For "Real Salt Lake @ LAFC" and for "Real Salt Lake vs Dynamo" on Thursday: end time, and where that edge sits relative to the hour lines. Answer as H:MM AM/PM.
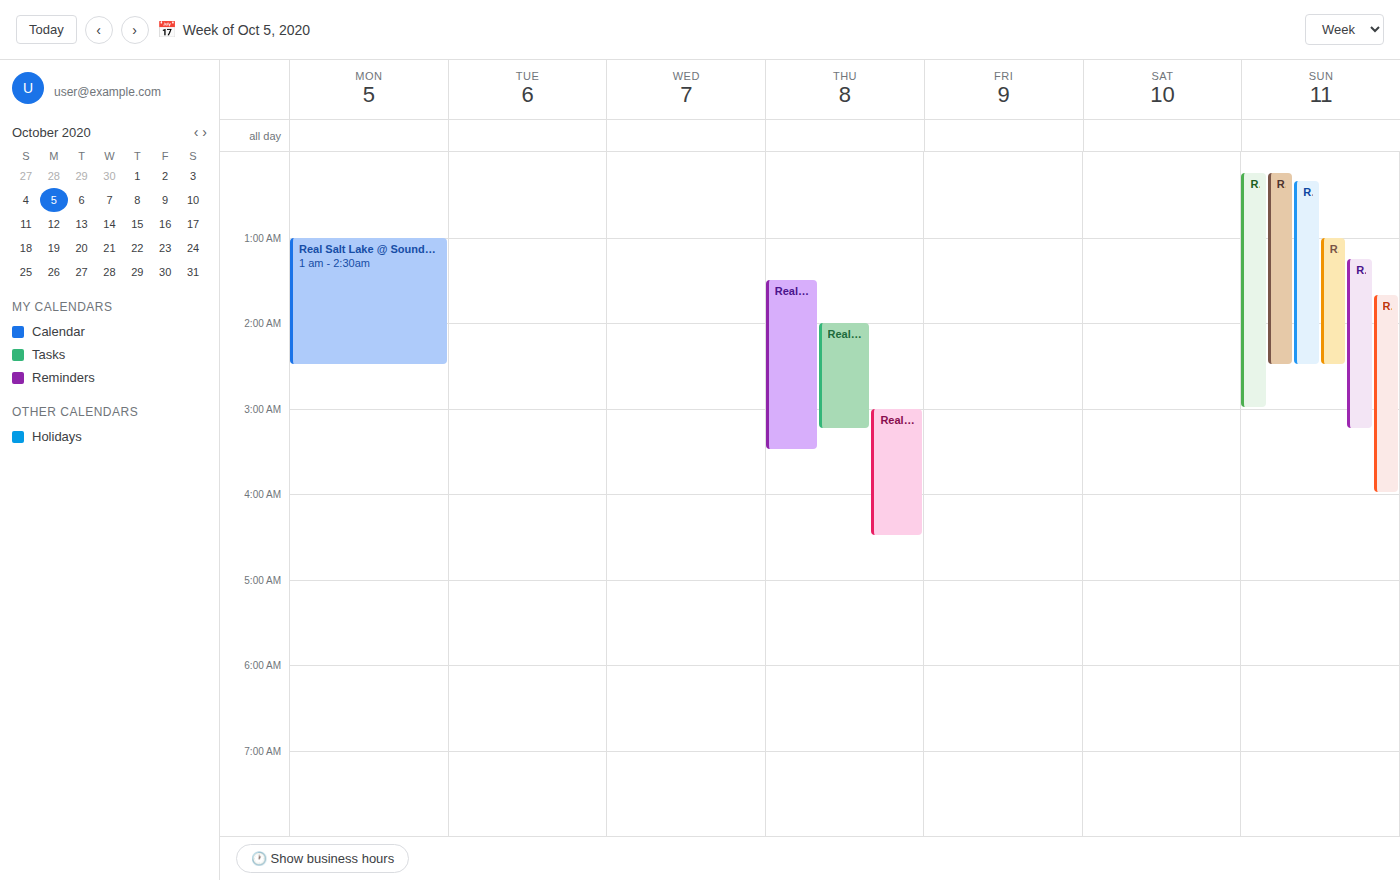
"Real Salt Lake @ LAFC": 4:30 AM, halfway between the 4 AM and 5 AM lines. "Real Salt Lake vs Dynamo": 3:30 AM, halfway between the 3 AM and 4 AM lines.